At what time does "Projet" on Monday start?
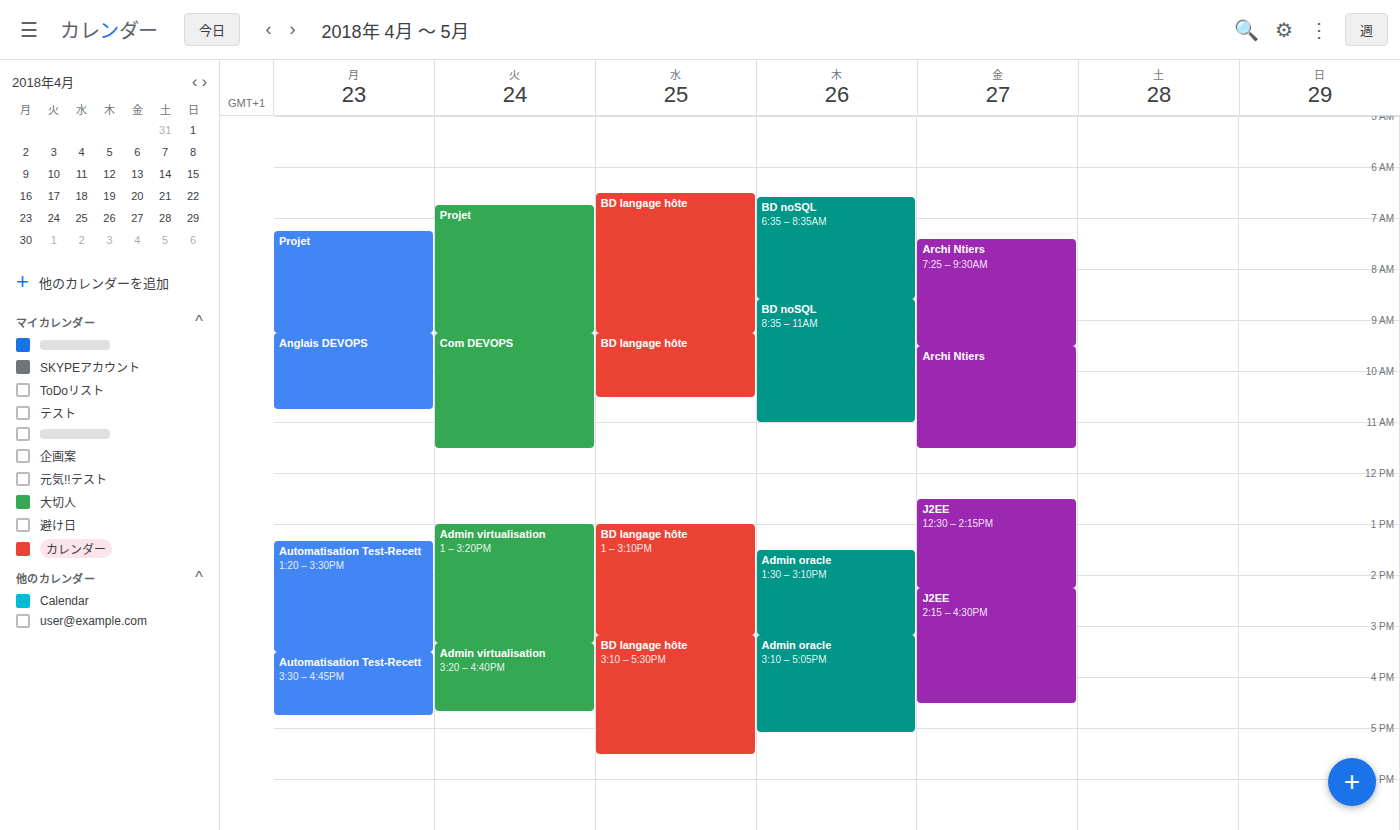
07:15